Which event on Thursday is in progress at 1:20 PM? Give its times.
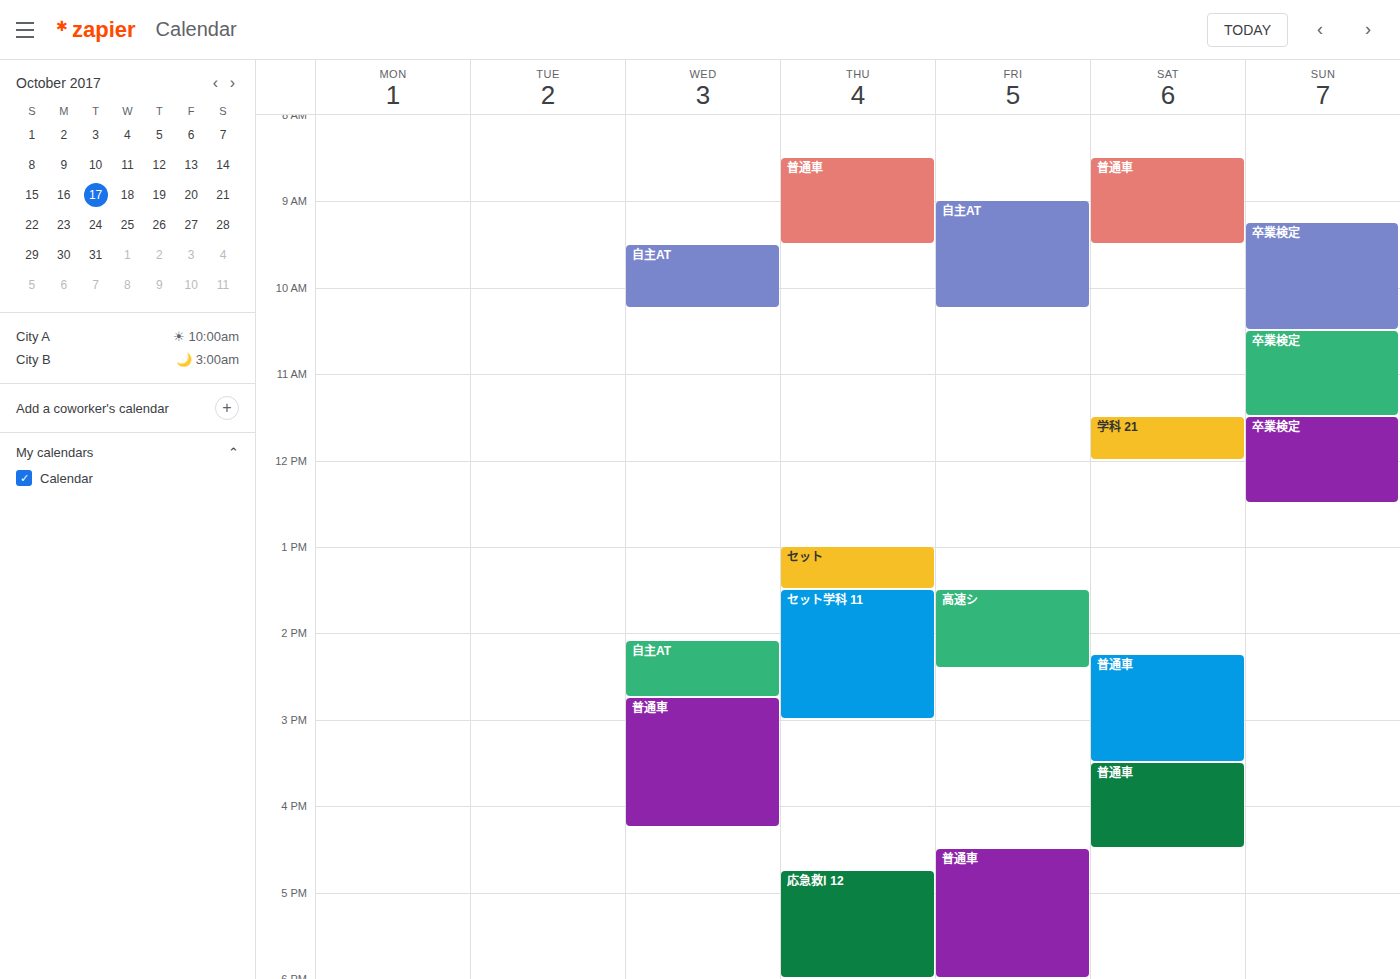
"セット", 1:00 PM to 1:30 PM